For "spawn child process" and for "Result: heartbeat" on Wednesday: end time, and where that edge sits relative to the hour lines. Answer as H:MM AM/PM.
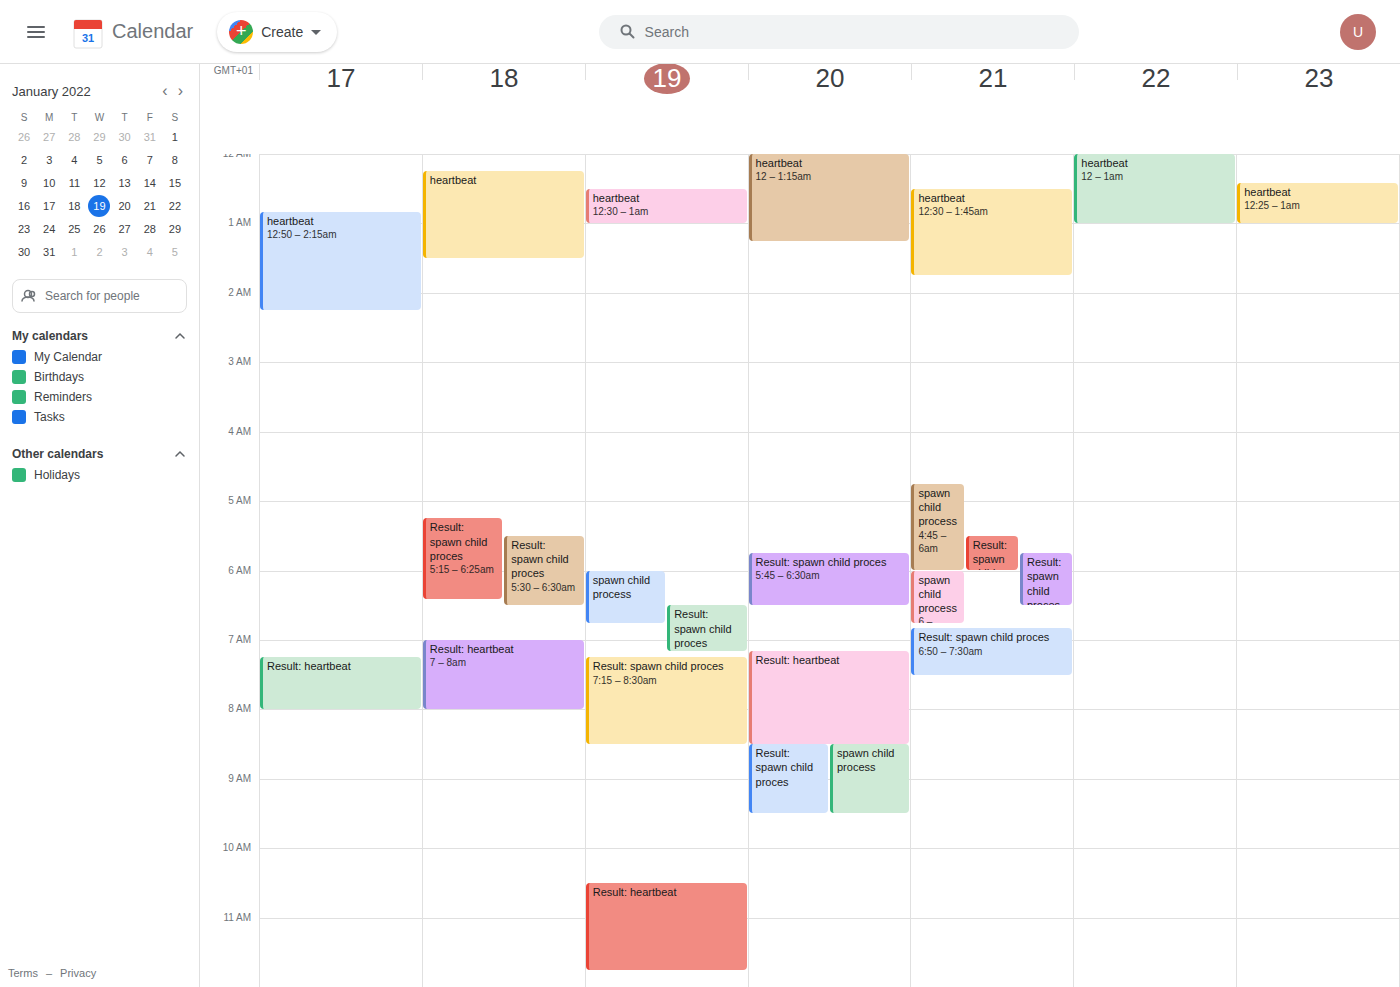
"spawn child process": 6:45 AM, neither: three quarters of the way from the 6 AM line to the 7 AM line. "Result: heartbeat": 11:45 AM, neither: three quarters of the way from the 11 AM line to the 12 PM line.